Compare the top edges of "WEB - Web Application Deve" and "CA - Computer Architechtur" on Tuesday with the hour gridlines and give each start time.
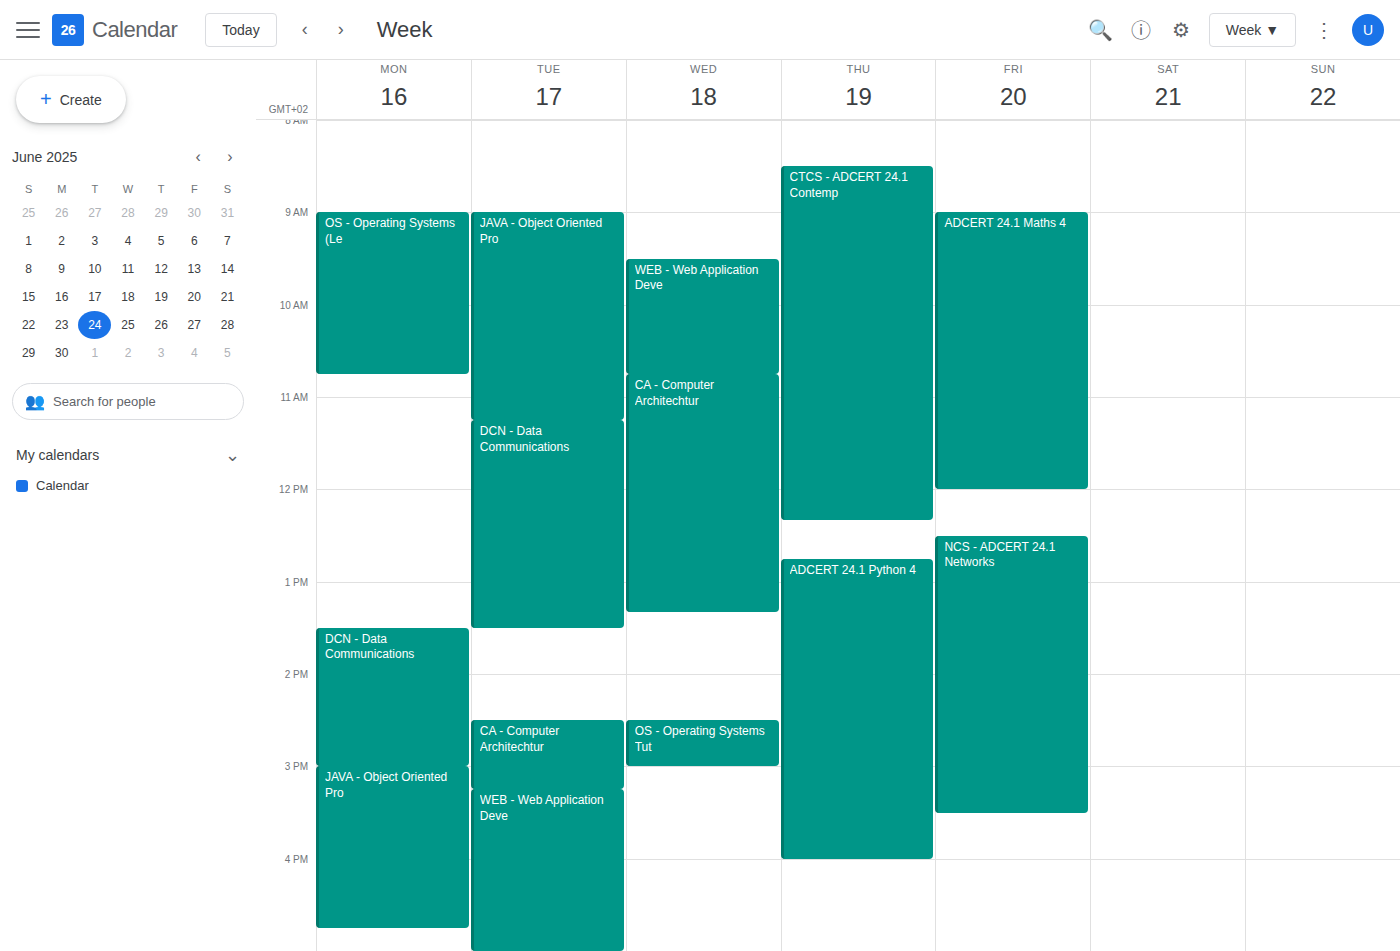
"WEB - Web Application Deve": 3:15 PM, neither: a quarter of the way from the 3 PM line to the 4 PM line. "CA - Computer Architechtur": 2:30 PM, halfway between the 2 PM and 3 PM lines.